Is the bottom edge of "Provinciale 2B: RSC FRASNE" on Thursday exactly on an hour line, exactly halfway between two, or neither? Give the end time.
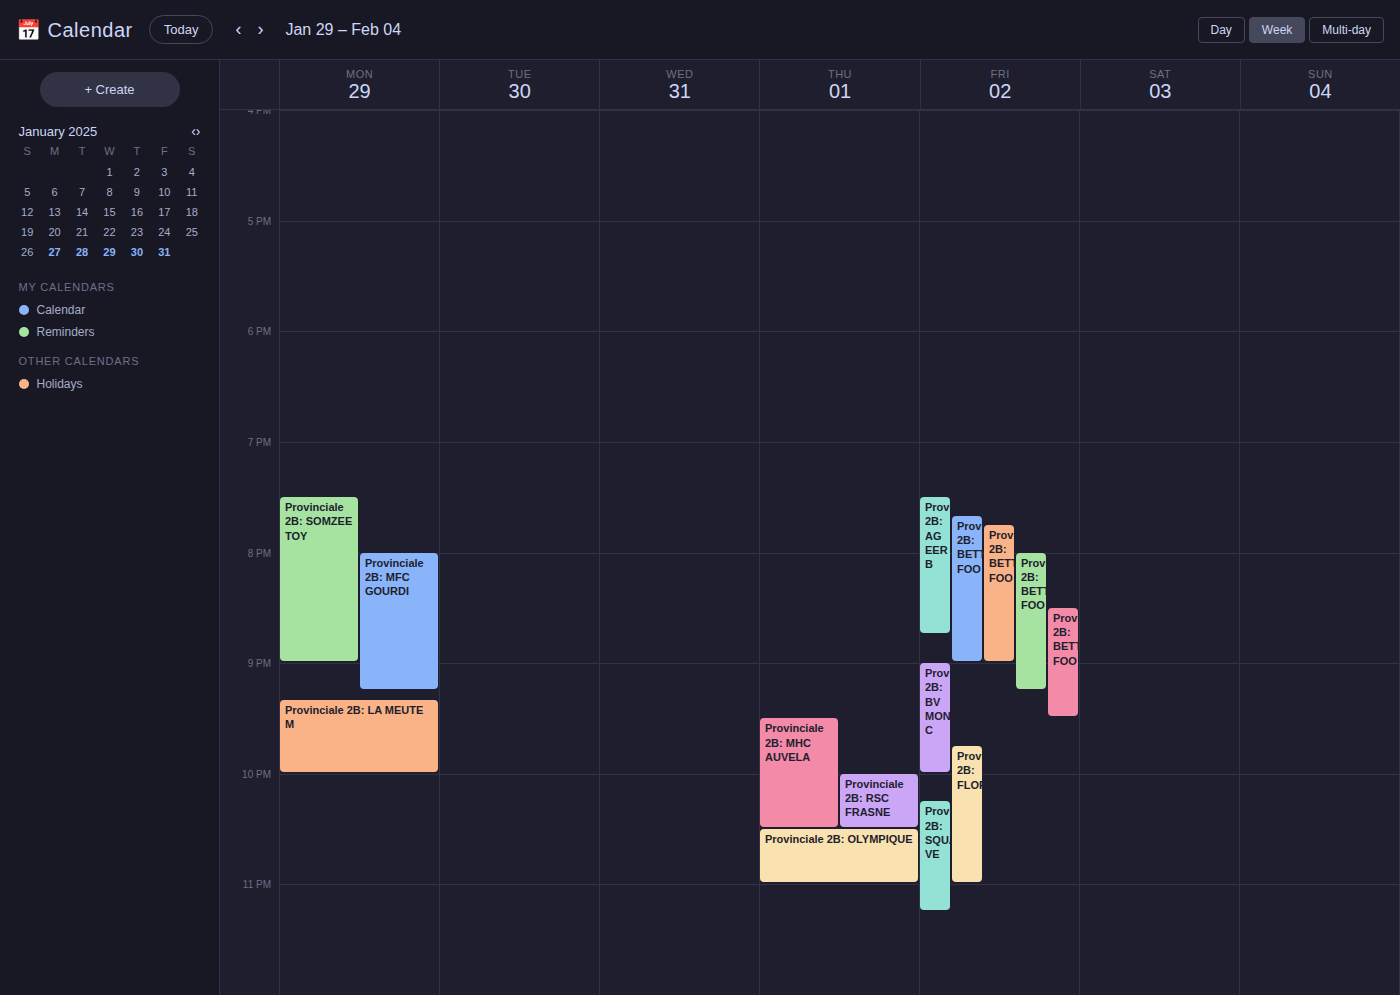
22:30 -- halfway between the 22:00 and 23:00 lines.